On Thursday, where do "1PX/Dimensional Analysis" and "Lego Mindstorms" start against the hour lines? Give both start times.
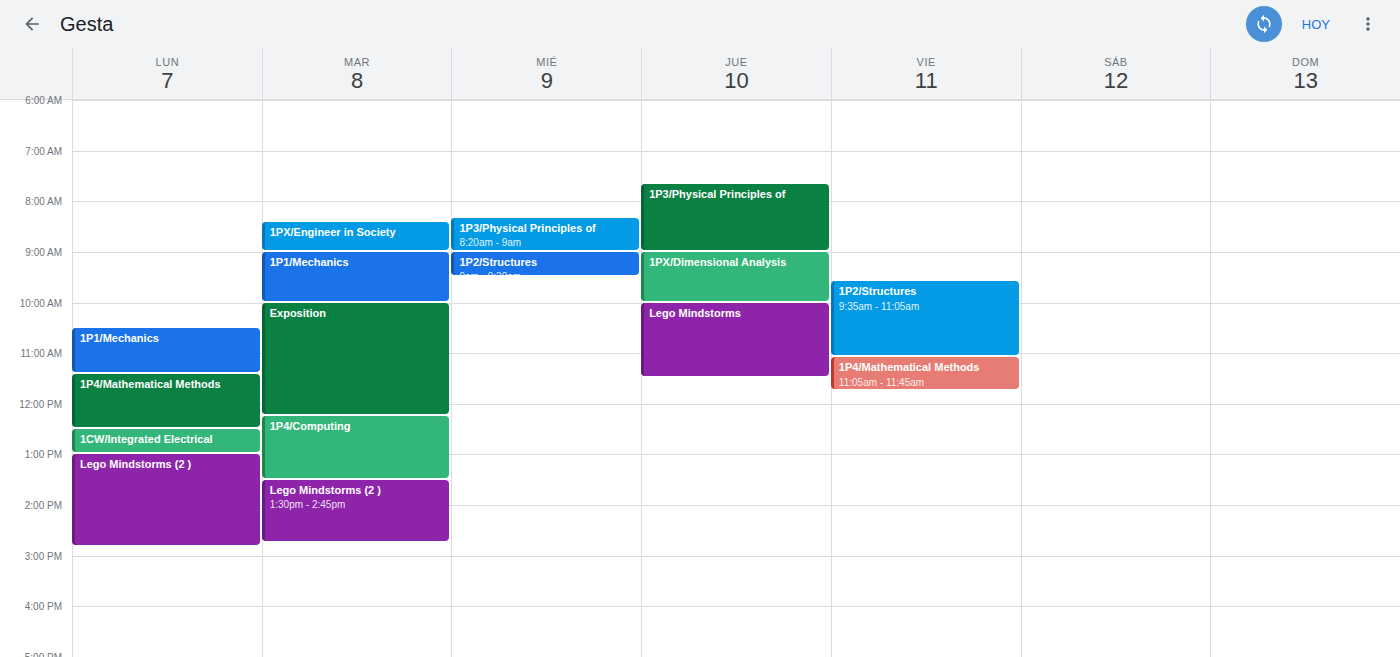
"1PX/Dimensional Analysis": 9:00 AM, exactly on the 9 AM line. "Lego Mindstorms": 10:00 AM, exactly on the 10 AM line.